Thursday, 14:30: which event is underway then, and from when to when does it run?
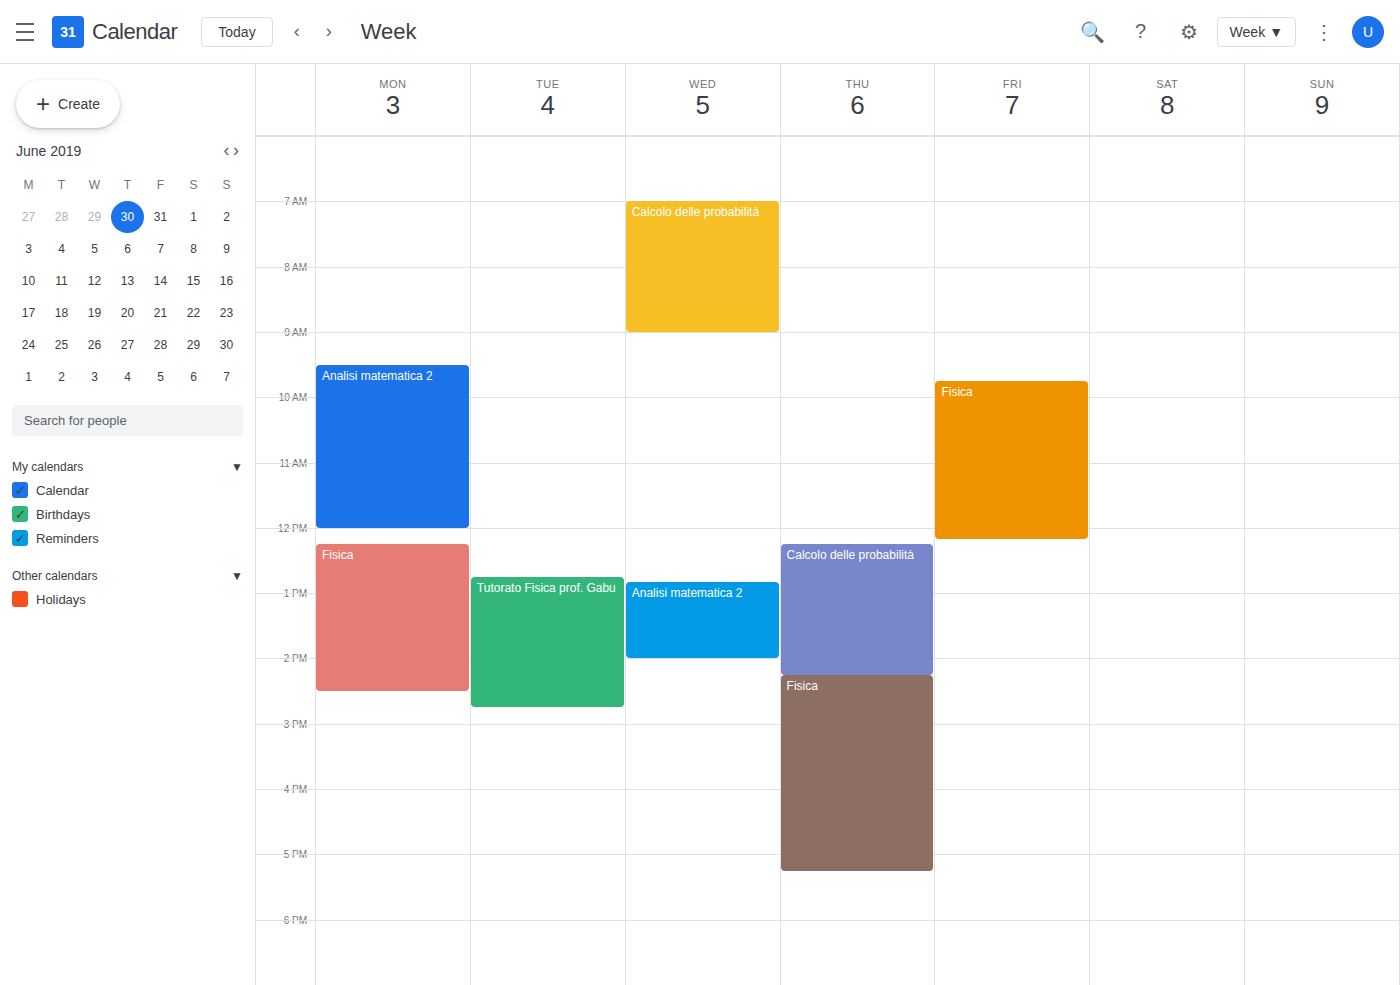
"Fisica", 14:15 to 17:15